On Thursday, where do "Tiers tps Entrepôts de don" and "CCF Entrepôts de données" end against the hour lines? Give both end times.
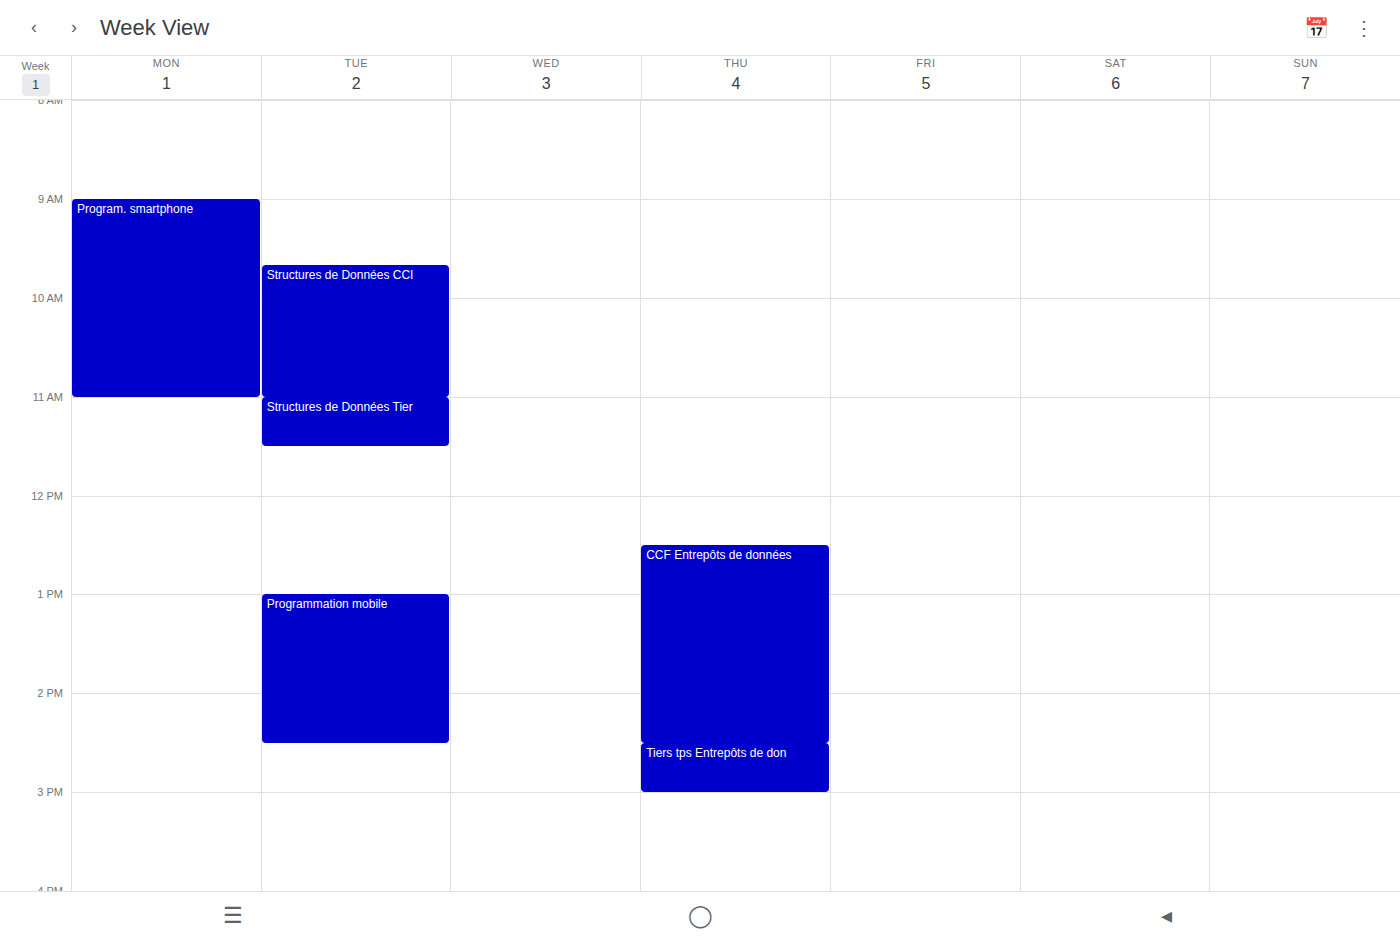
"Tiers tps Entrepôts de don": 3:00 PM, exactly on the 3 PM line. "CCF Entrepôts de données": 2:30 PM, halfway between the 2 PM and 3 PM lines.